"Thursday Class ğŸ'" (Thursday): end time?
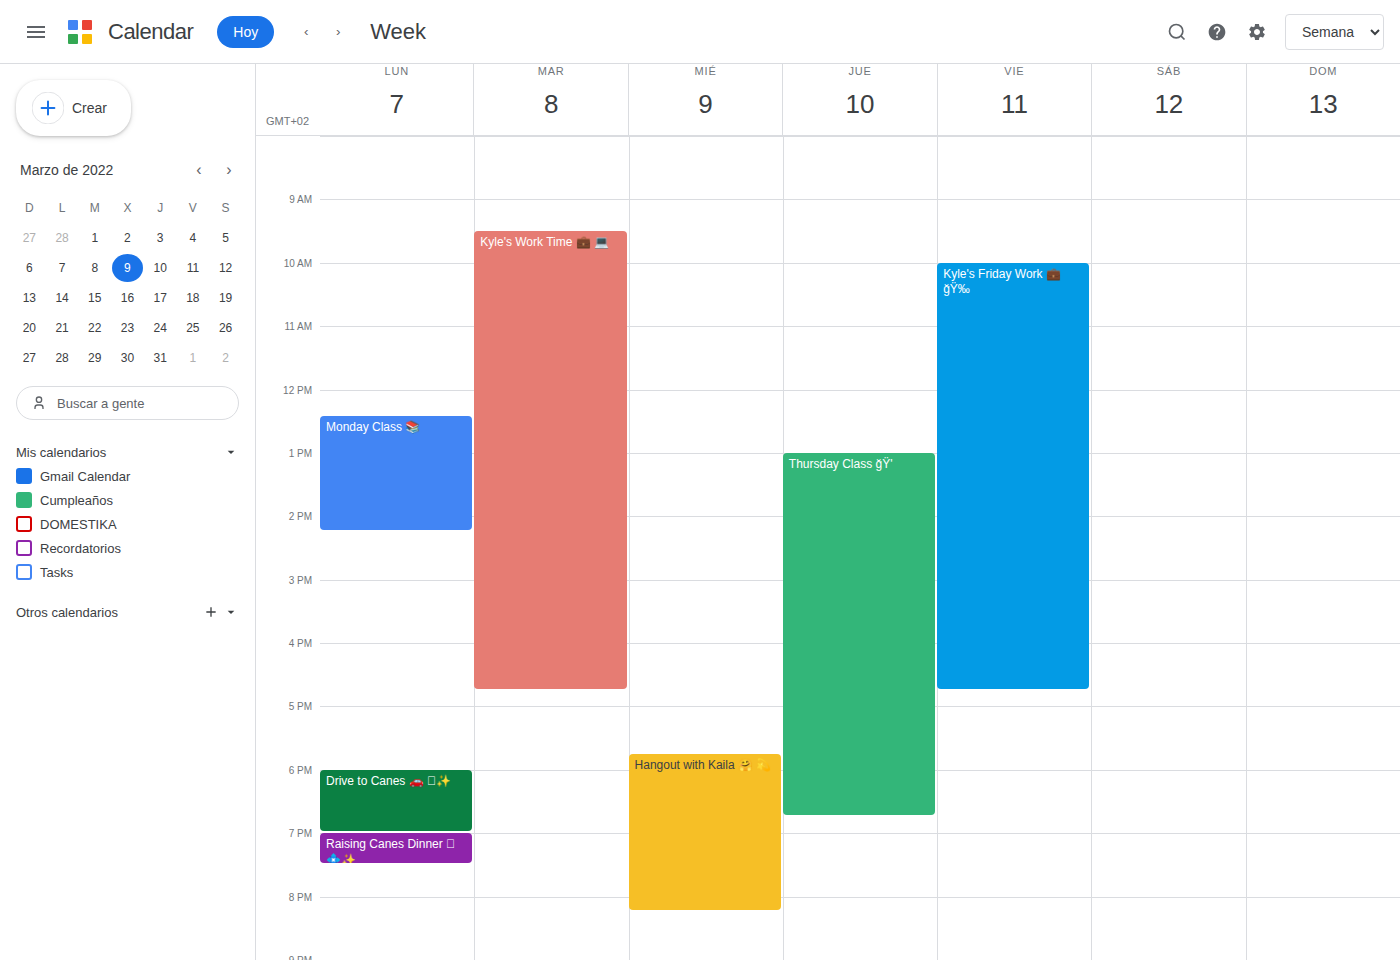
6:45 PM